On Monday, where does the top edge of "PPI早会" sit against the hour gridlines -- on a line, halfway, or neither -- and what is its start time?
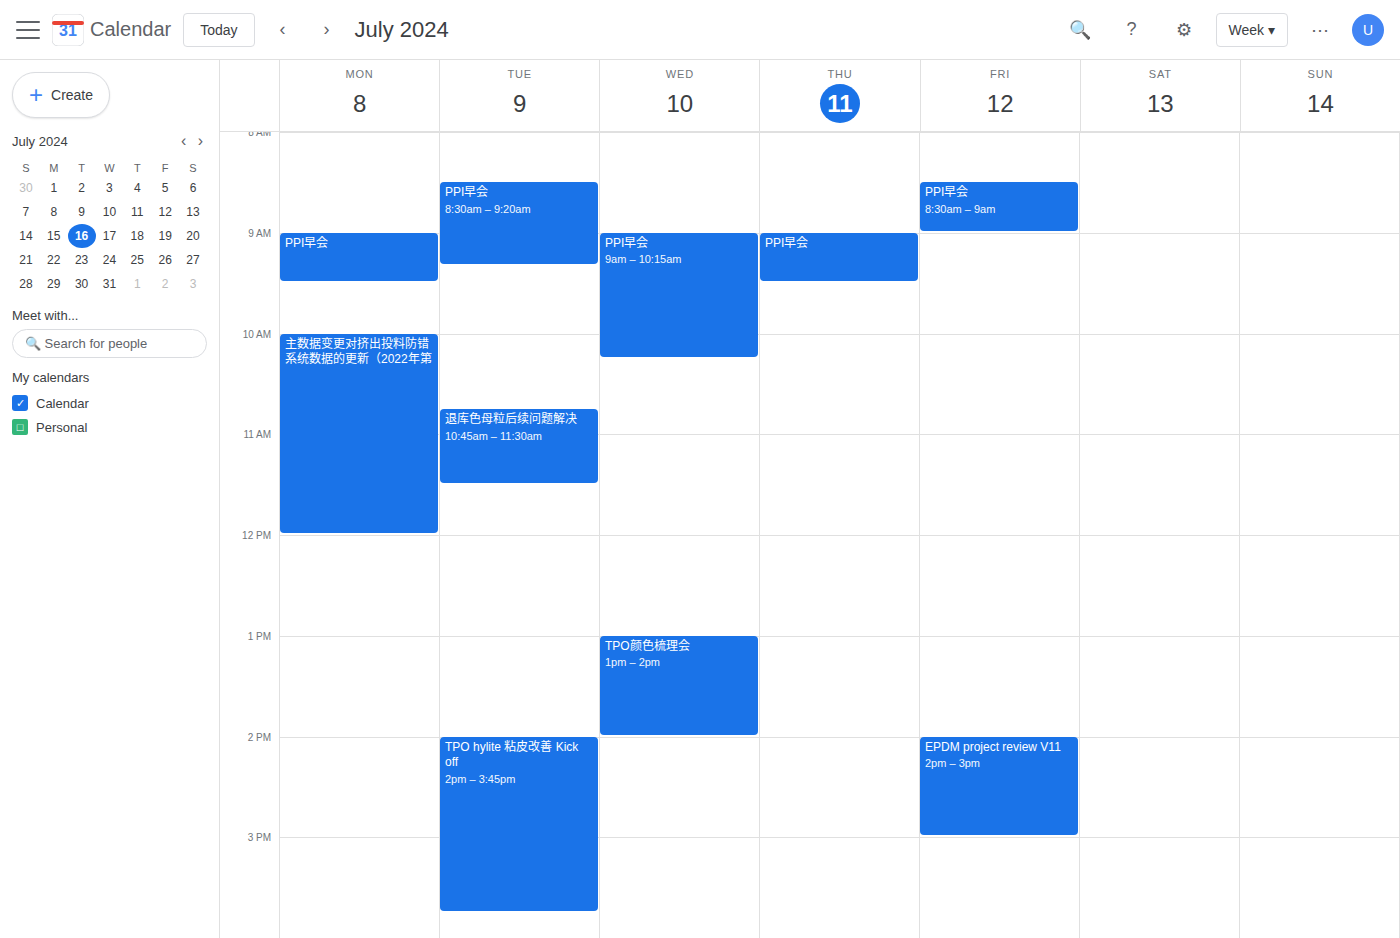
9:00 AM -- exactly on the 9 AM line.